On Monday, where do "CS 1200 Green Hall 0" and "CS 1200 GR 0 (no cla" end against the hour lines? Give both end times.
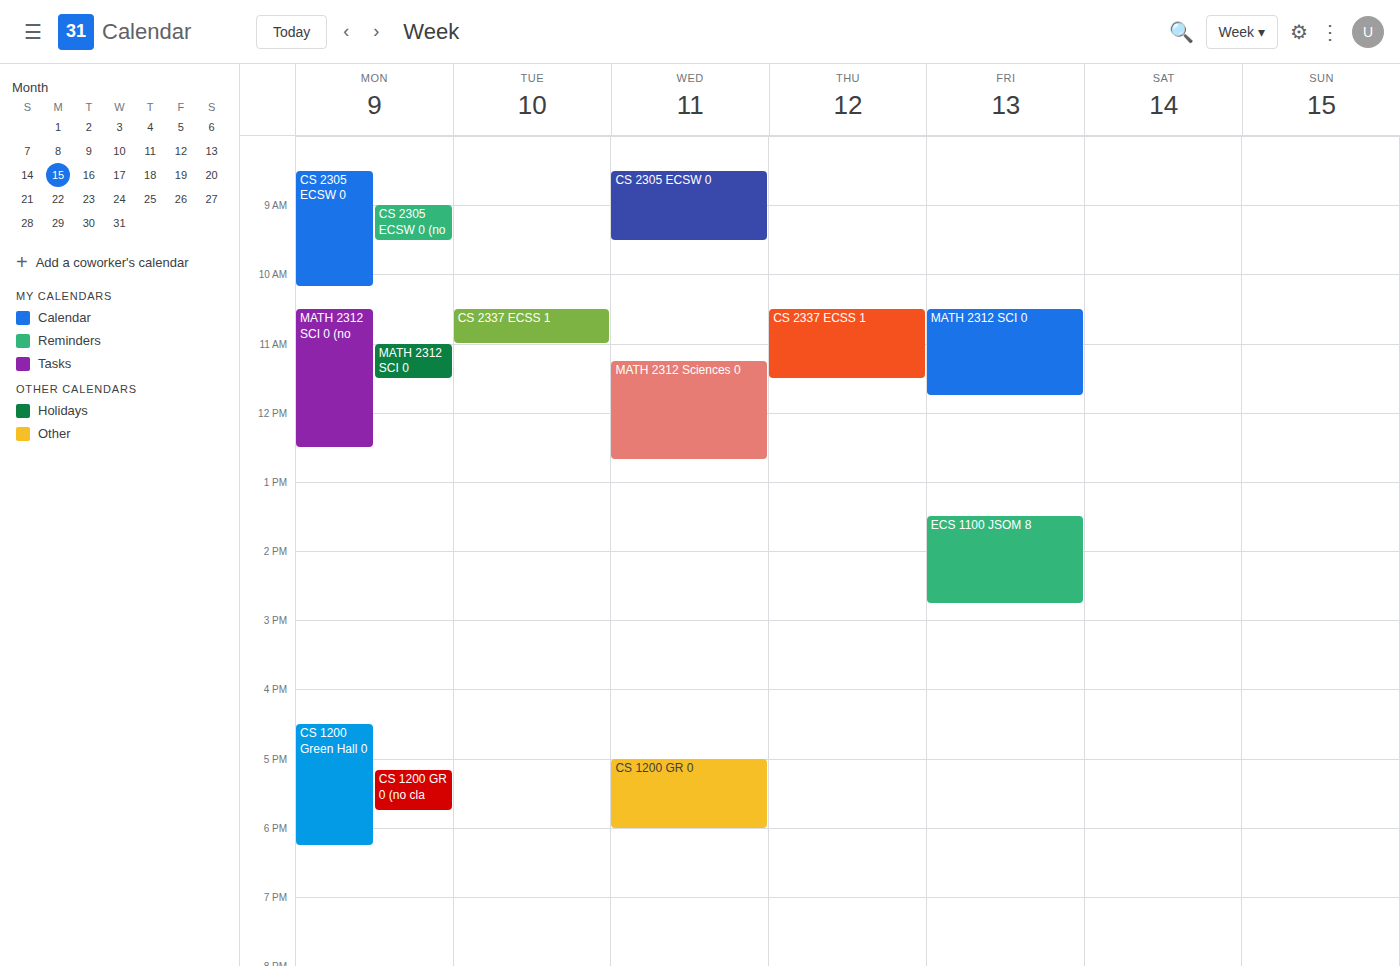
"CS 1200 Green Hall 0": 6:15 PM, neither: a quarter of the way from the 6 PM line to the 7 PM line. "CS 1200 GR 0 (no cla": 5:45 PM, neither: three quarters of the way from the 5 PM line to the 6 PM line.